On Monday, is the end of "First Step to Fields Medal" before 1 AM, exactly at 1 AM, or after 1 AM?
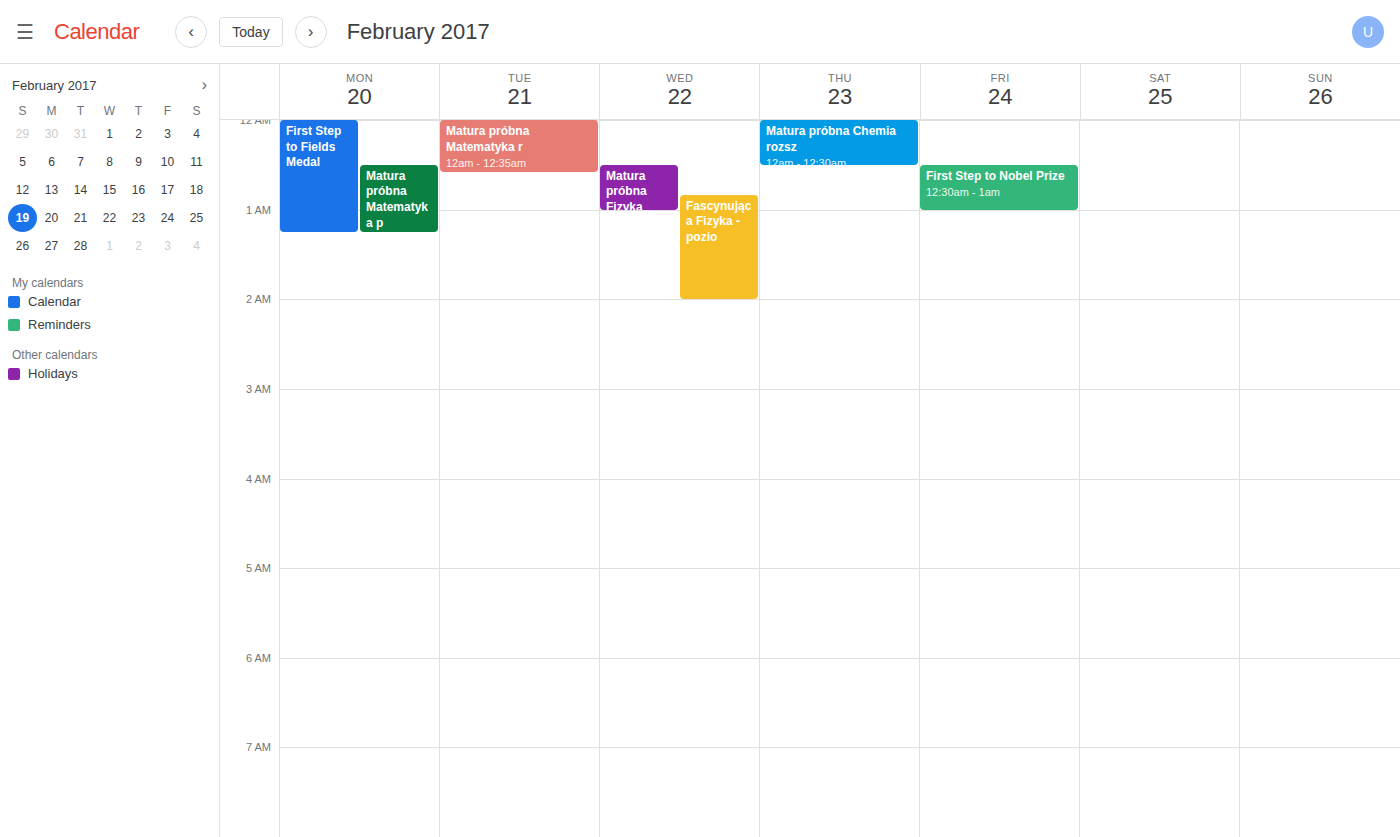
1:15 AM -- after 1 AM, 15 minutes below the 1 AM line.